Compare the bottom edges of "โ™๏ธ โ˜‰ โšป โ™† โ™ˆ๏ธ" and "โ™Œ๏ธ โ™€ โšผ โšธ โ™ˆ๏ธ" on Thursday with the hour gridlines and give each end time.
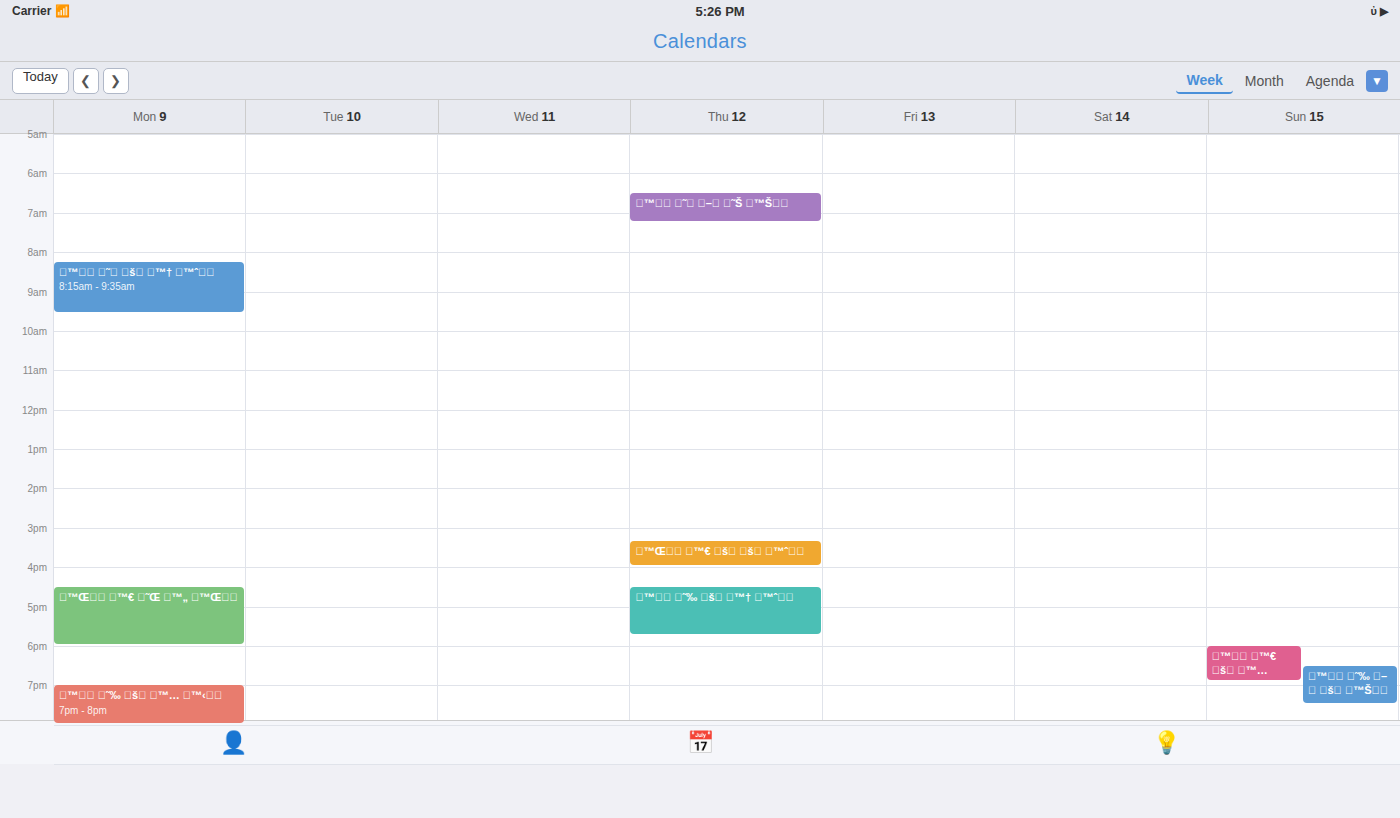
"โ™๏ธ โ˜‰ โšป โ™† โ™ˆ๏ธ": 17:45, neither: three quarters of the way from the 17:00 line to the 18:00 line. "โ™Œ๏ธ โ™€ โšผ โšธ โ™ˆ๏ธ": 16:00, exactly on the 16:00 line.